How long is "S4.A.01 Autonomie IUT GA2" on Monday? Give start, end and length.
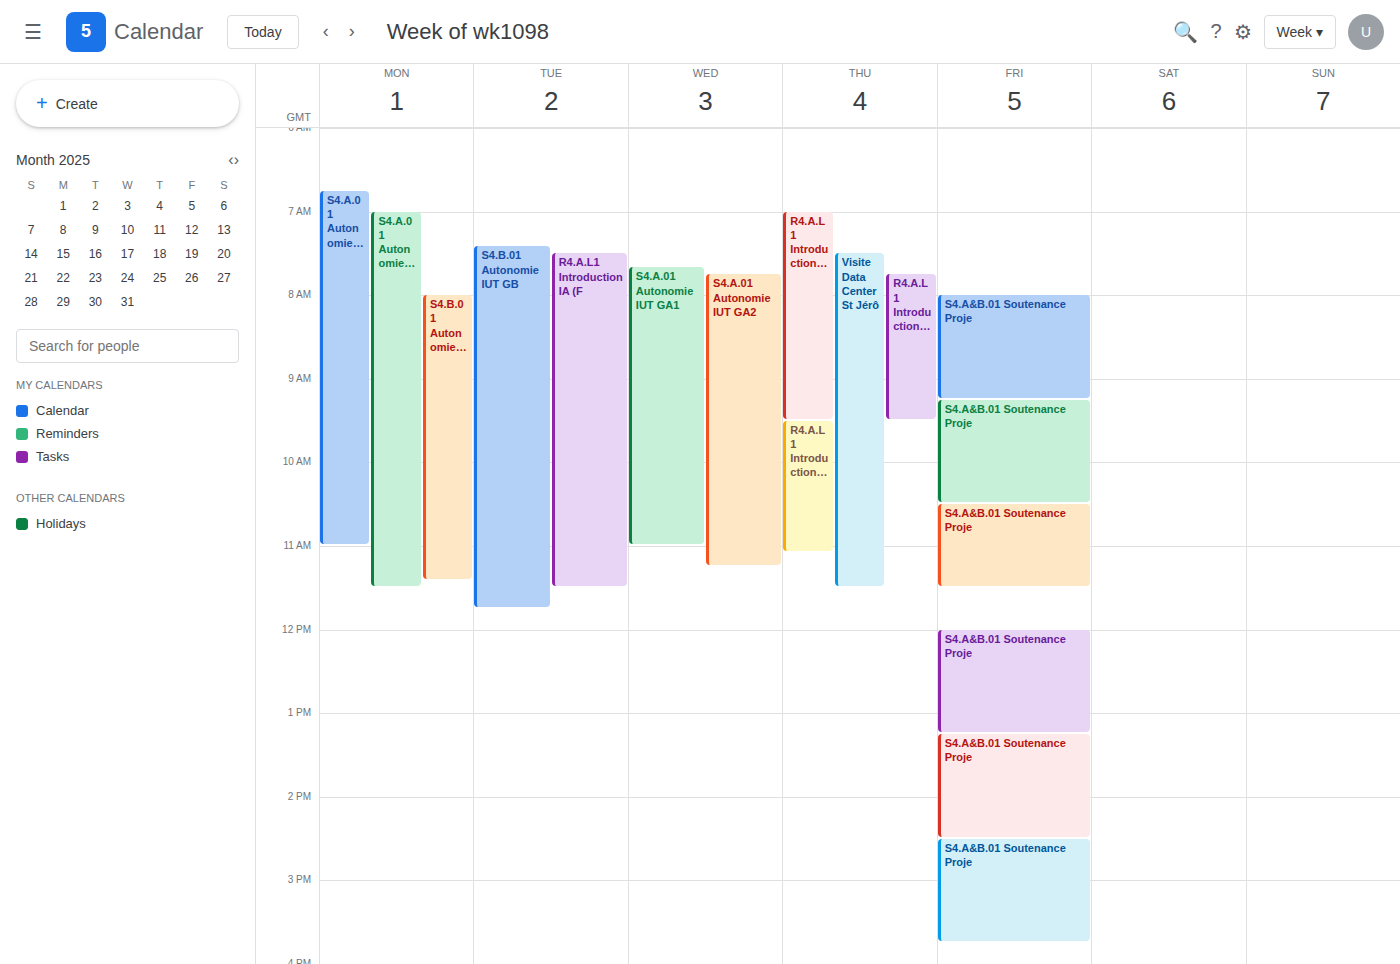
07:00 to 11:30, 4 hours 30 minutes